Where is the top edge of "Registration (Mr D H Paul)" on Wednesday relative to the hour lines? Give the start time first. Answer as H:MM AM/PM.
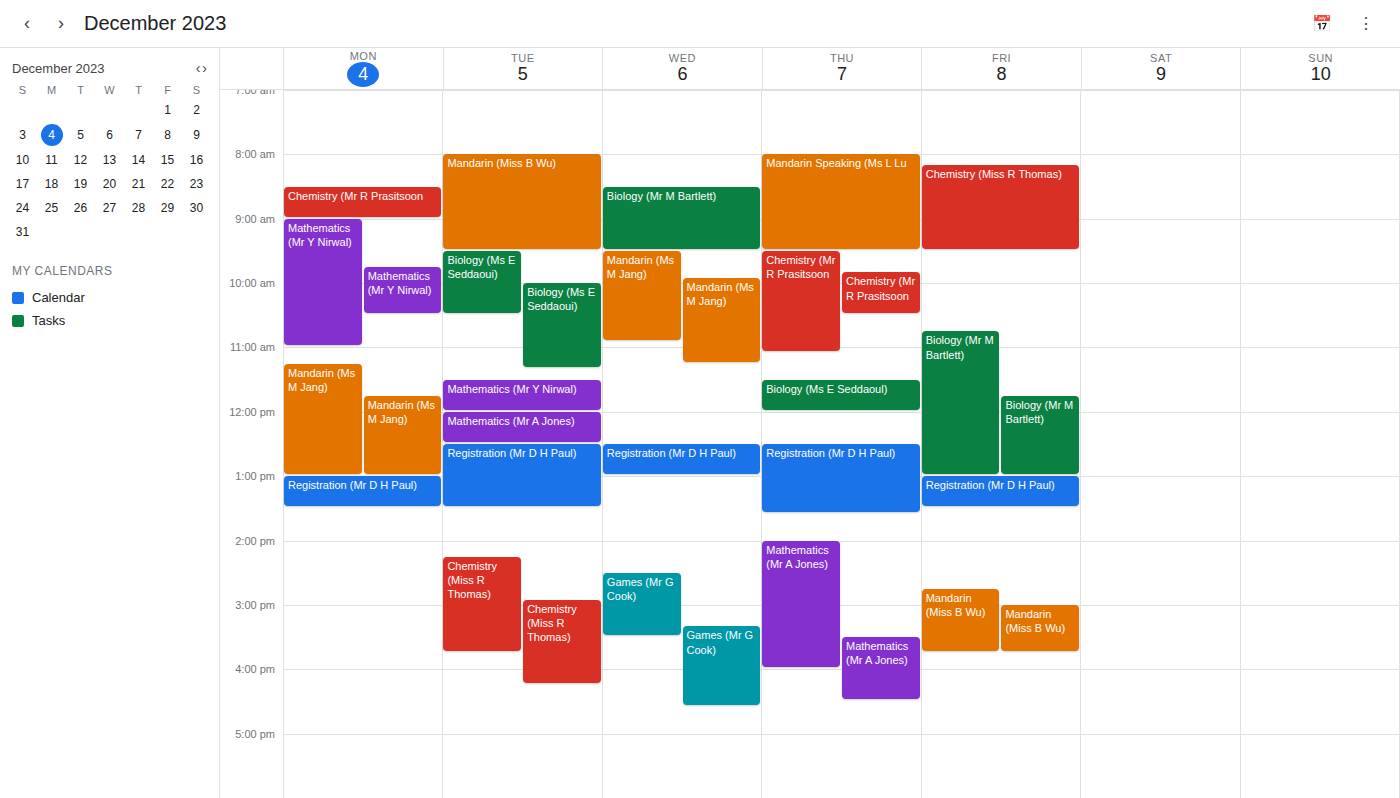
12:30 PM -- halfway between the 12 PM and 1 PM lines.